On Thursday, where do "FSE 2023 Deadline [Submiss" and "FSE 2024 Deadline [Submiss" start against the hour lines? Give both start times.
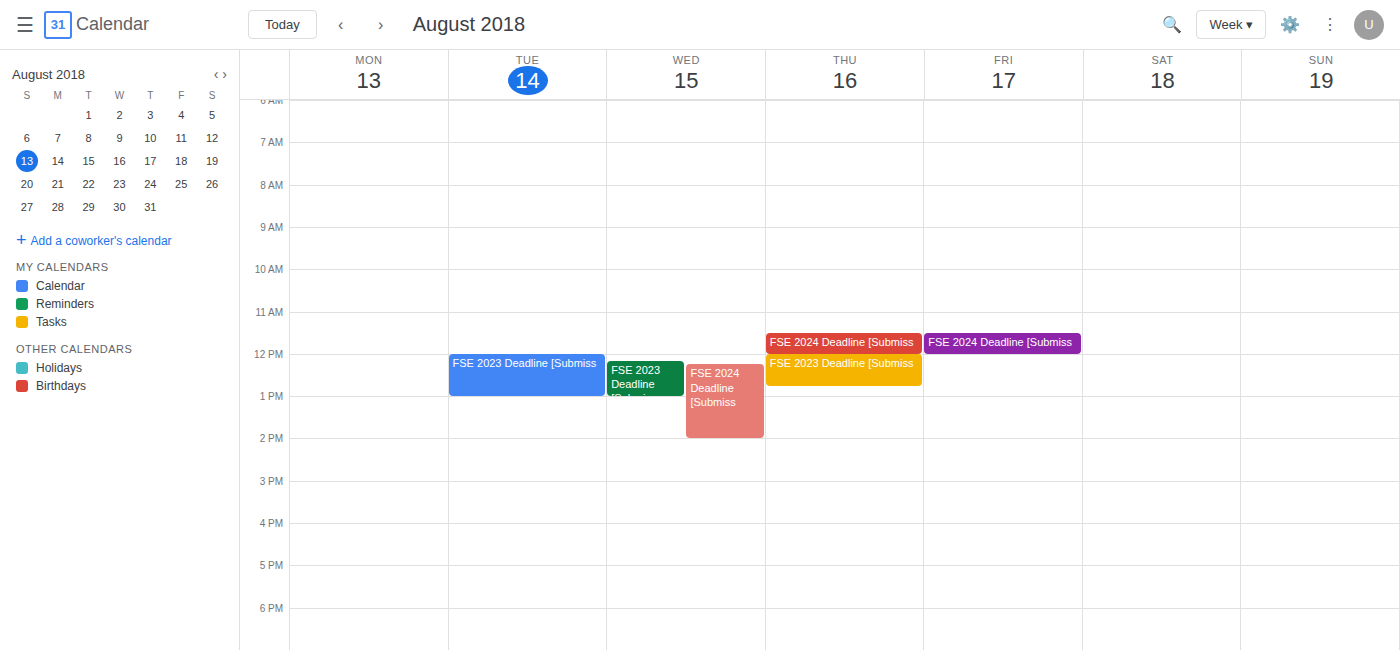
"FSE 2023 Deadline [Submiss": 12:00 PM, exactly on the 12 PM line. "FSE 2024 Deadline [Submiss": 11:30 AM, halfway between the 11 AM and 12 PM lines.